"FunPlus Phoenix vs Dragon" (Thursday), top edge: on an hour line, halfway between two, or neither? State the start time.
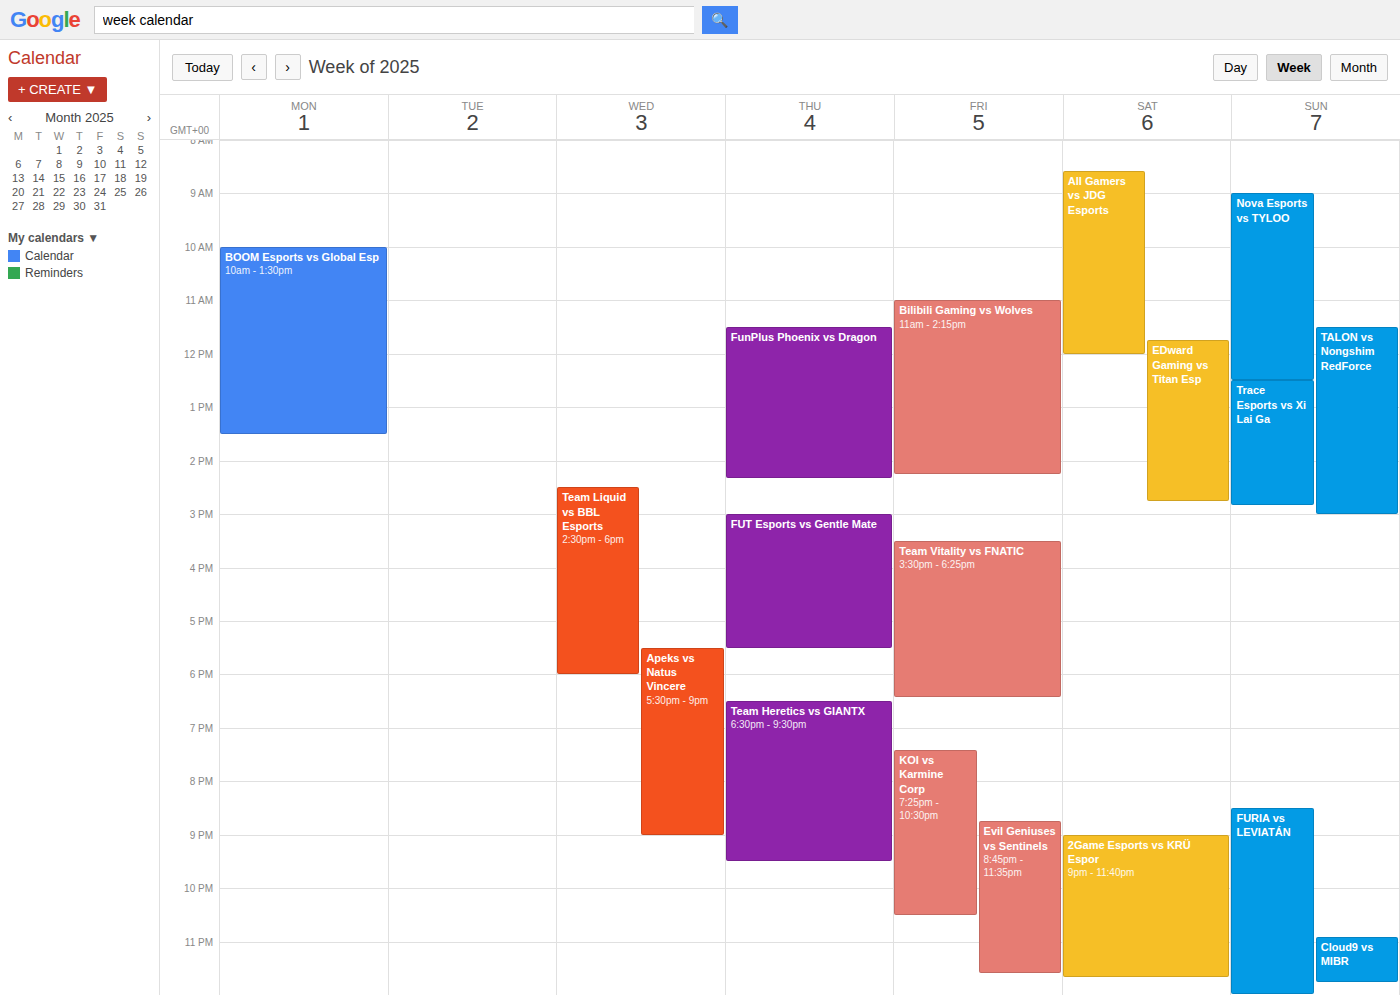
11:30 AM -- halfway between the 11 AM and 12 PM lines.